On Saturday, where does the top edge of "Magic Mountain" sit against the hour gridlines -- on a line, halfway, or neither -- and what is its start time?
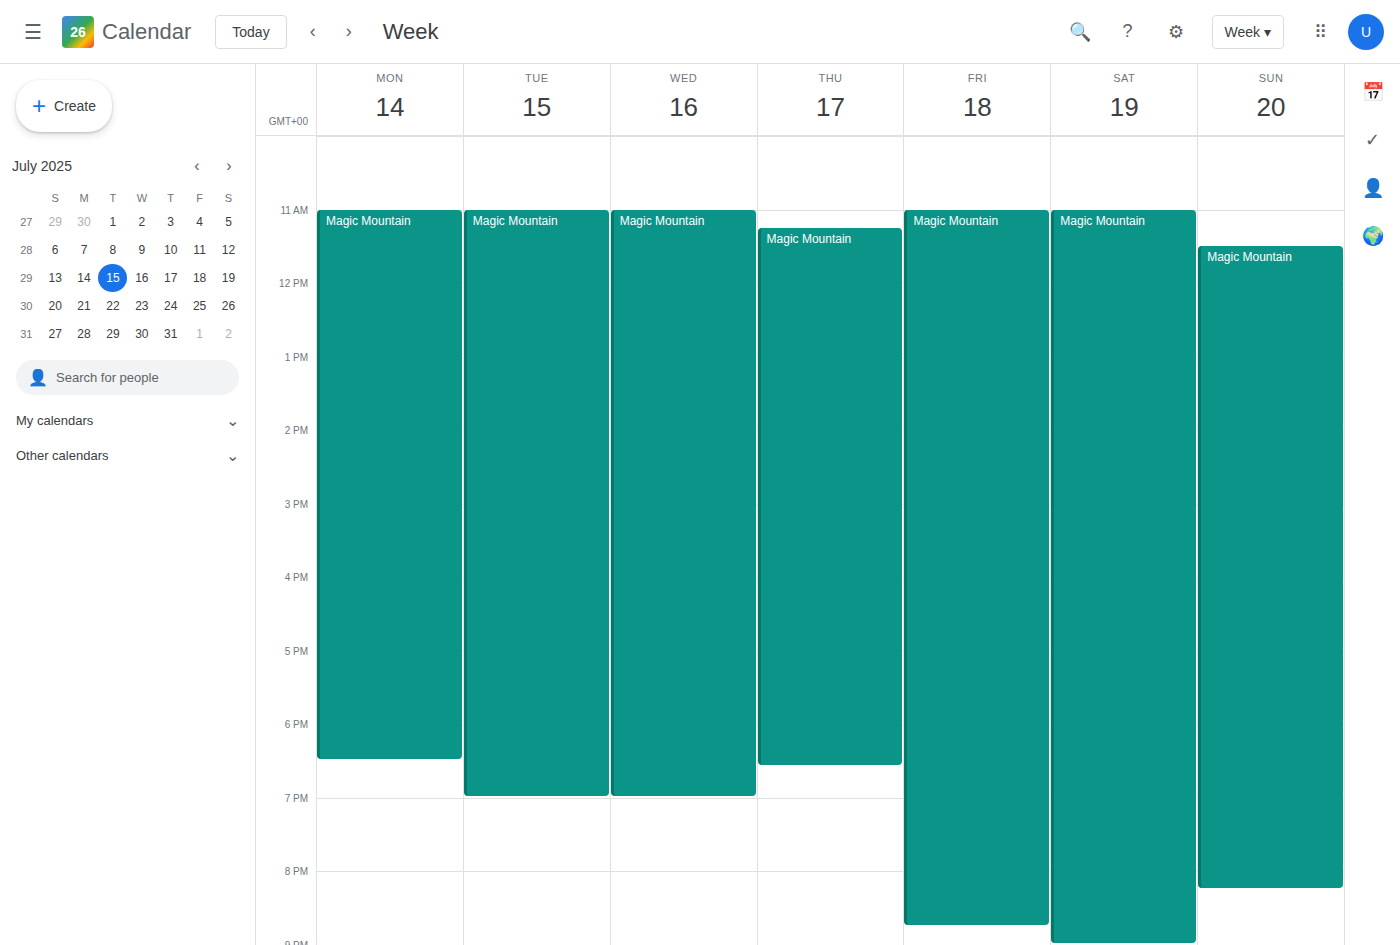
11:00 -- exactly on the 11:00 line.